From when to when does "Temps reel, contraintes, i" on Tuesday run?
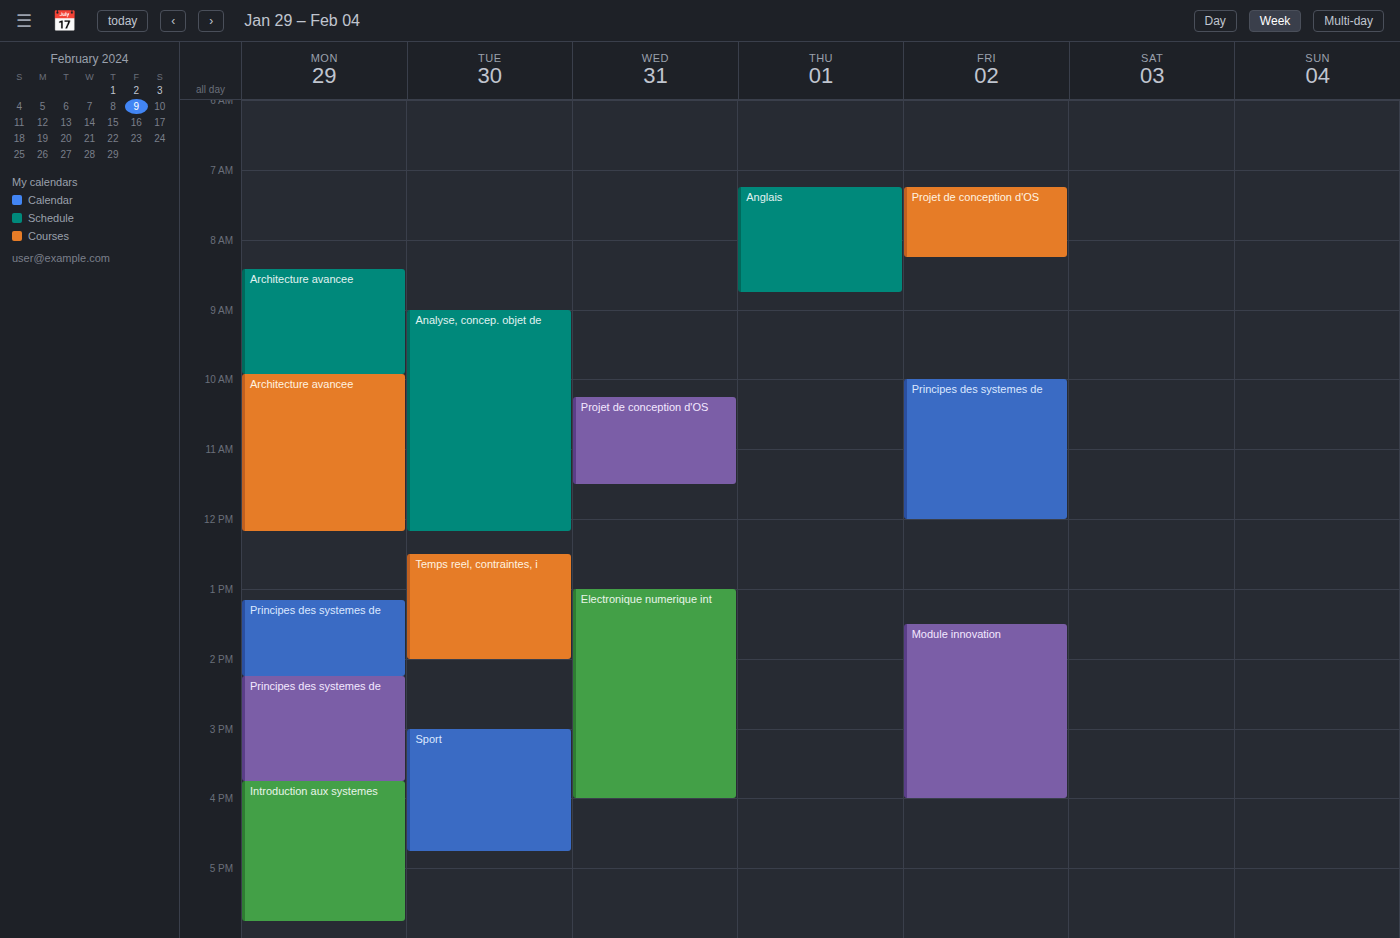
12:30 PM to 2:00 PM